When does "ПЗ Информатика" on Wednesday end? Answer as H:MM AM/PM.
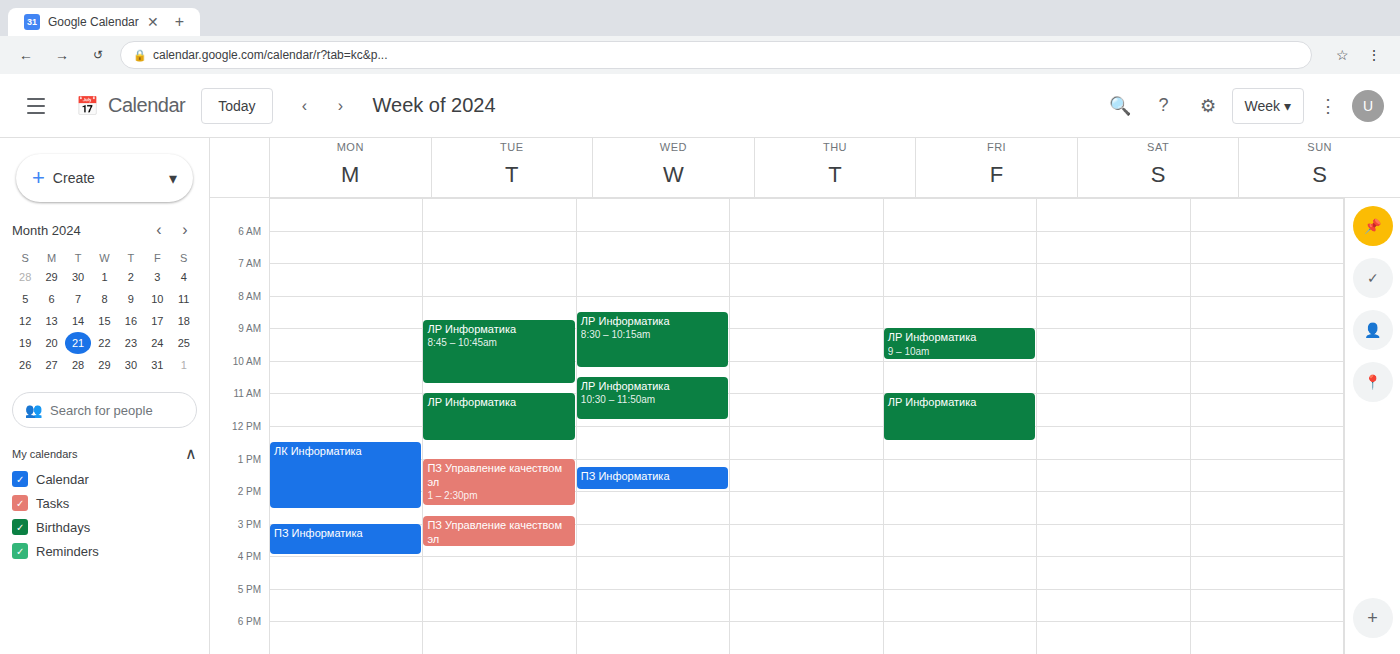
2:00 PM